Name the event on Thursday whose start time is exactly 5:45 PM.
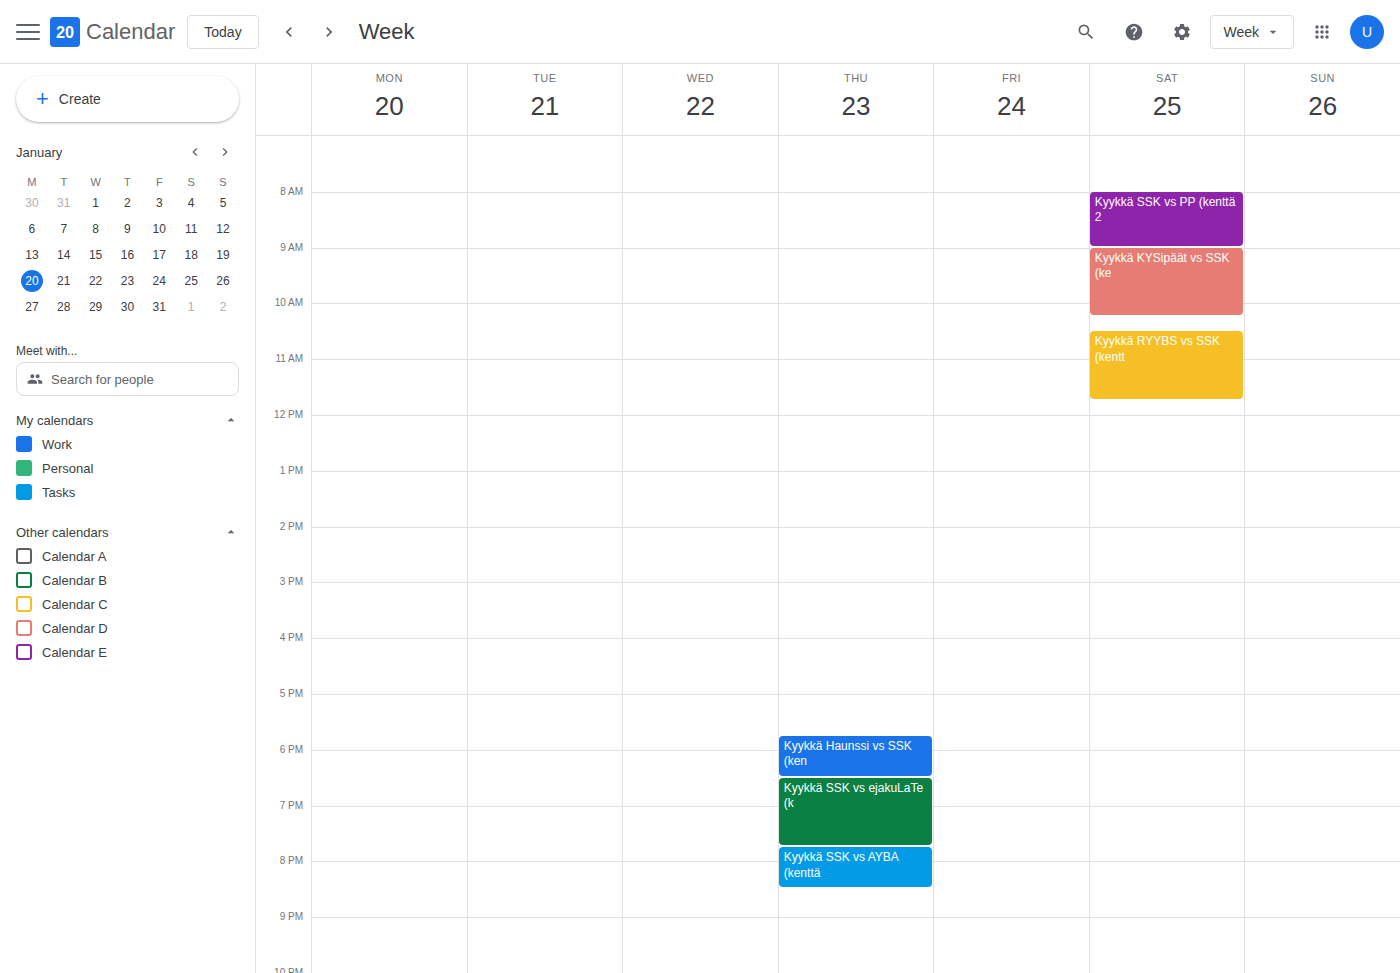
"Kyykkä Haunssi vs SSK (ken"